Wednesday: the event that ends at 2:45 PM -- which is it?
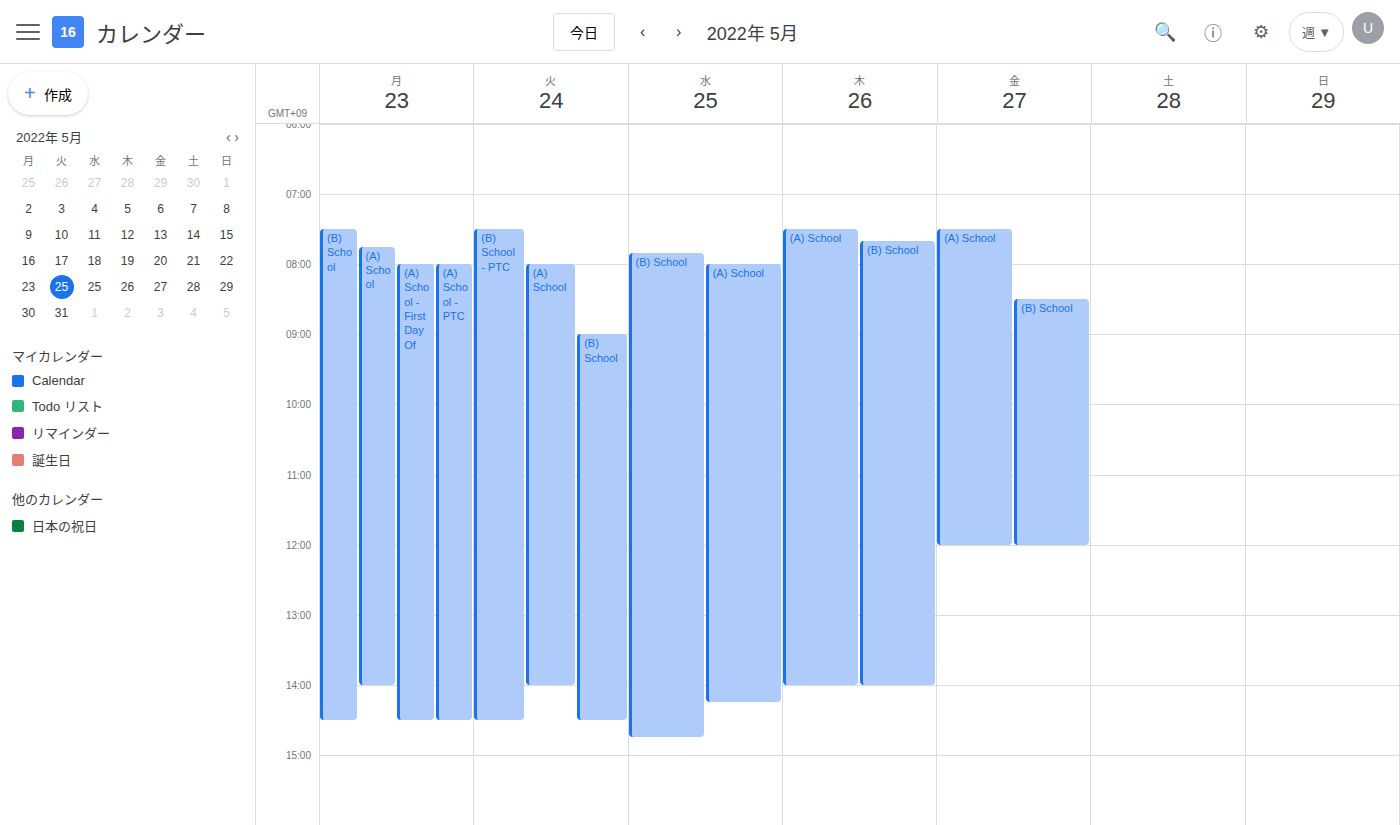
"(B) School"